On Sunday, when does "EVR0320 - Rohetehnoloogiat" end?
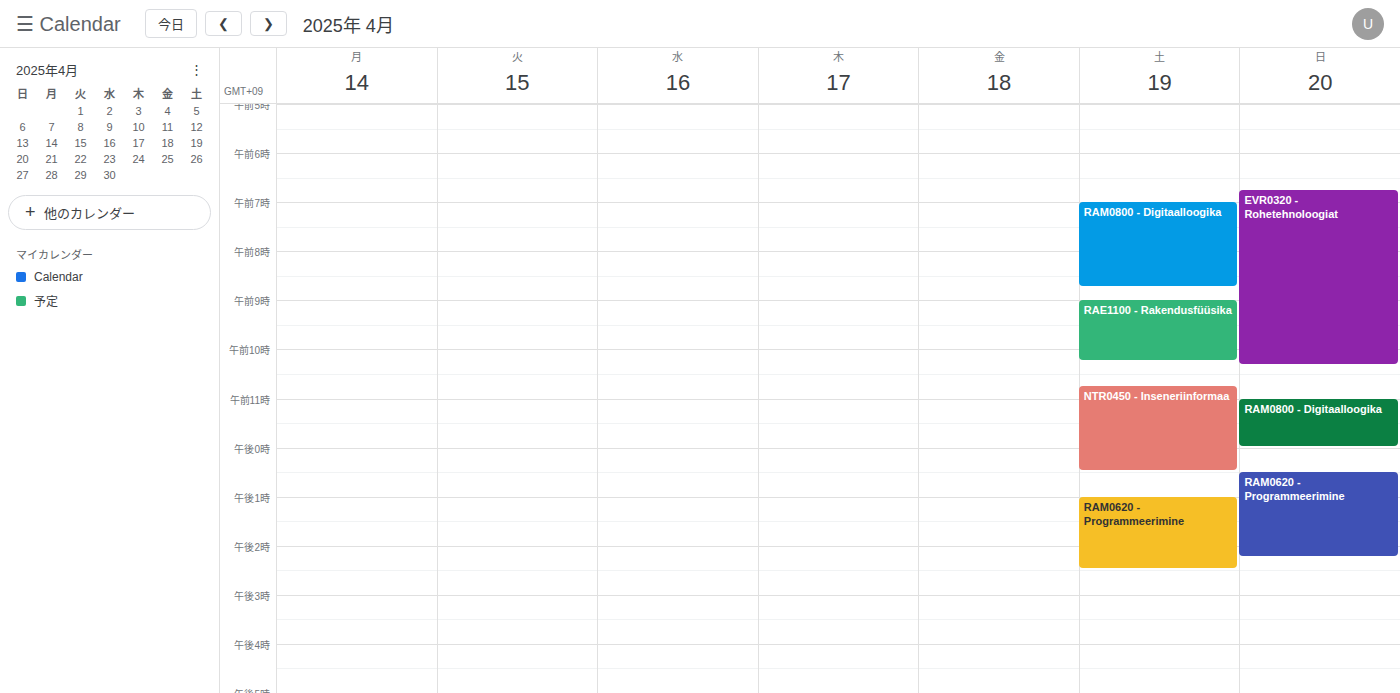
10:20 AM